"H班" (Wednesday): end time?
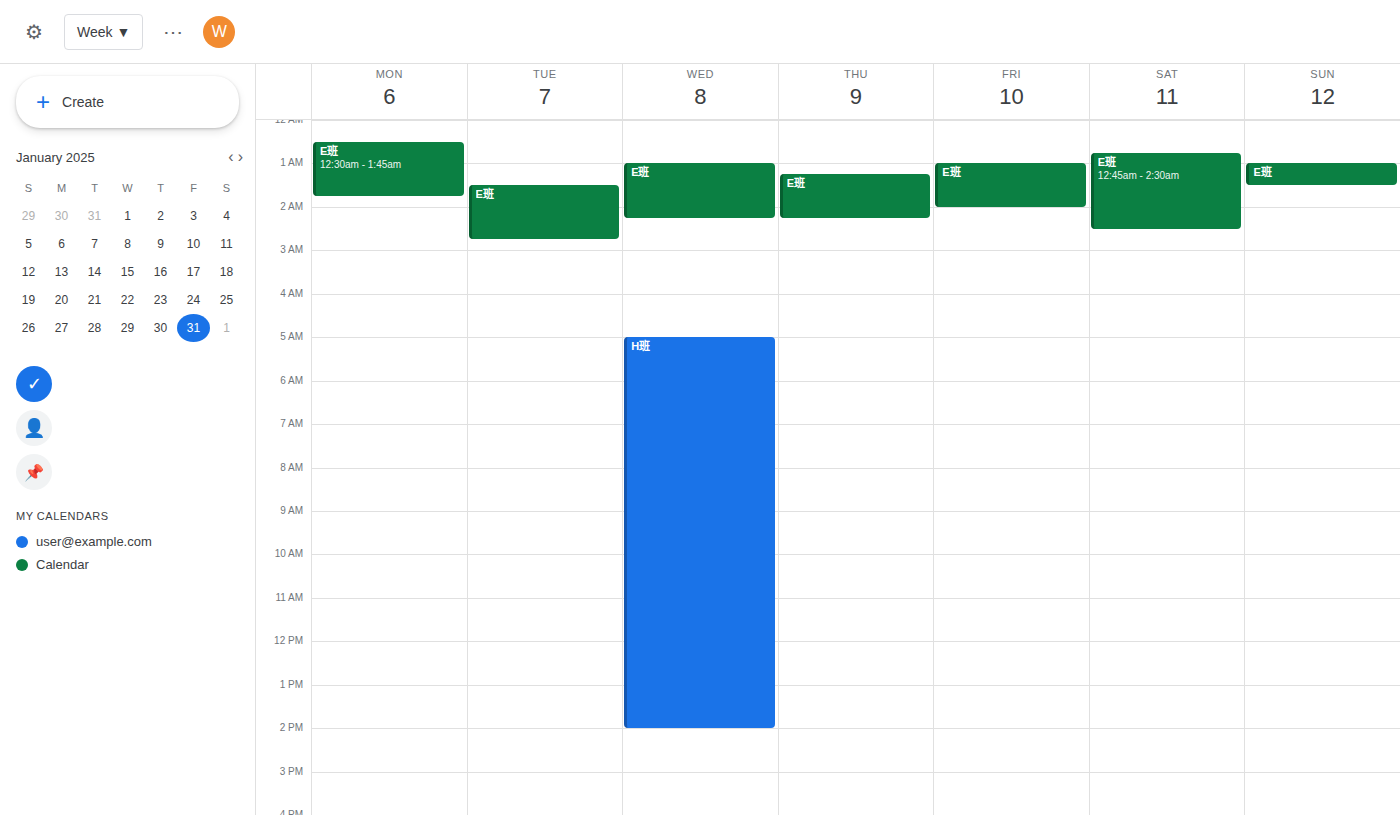
2:00 PM